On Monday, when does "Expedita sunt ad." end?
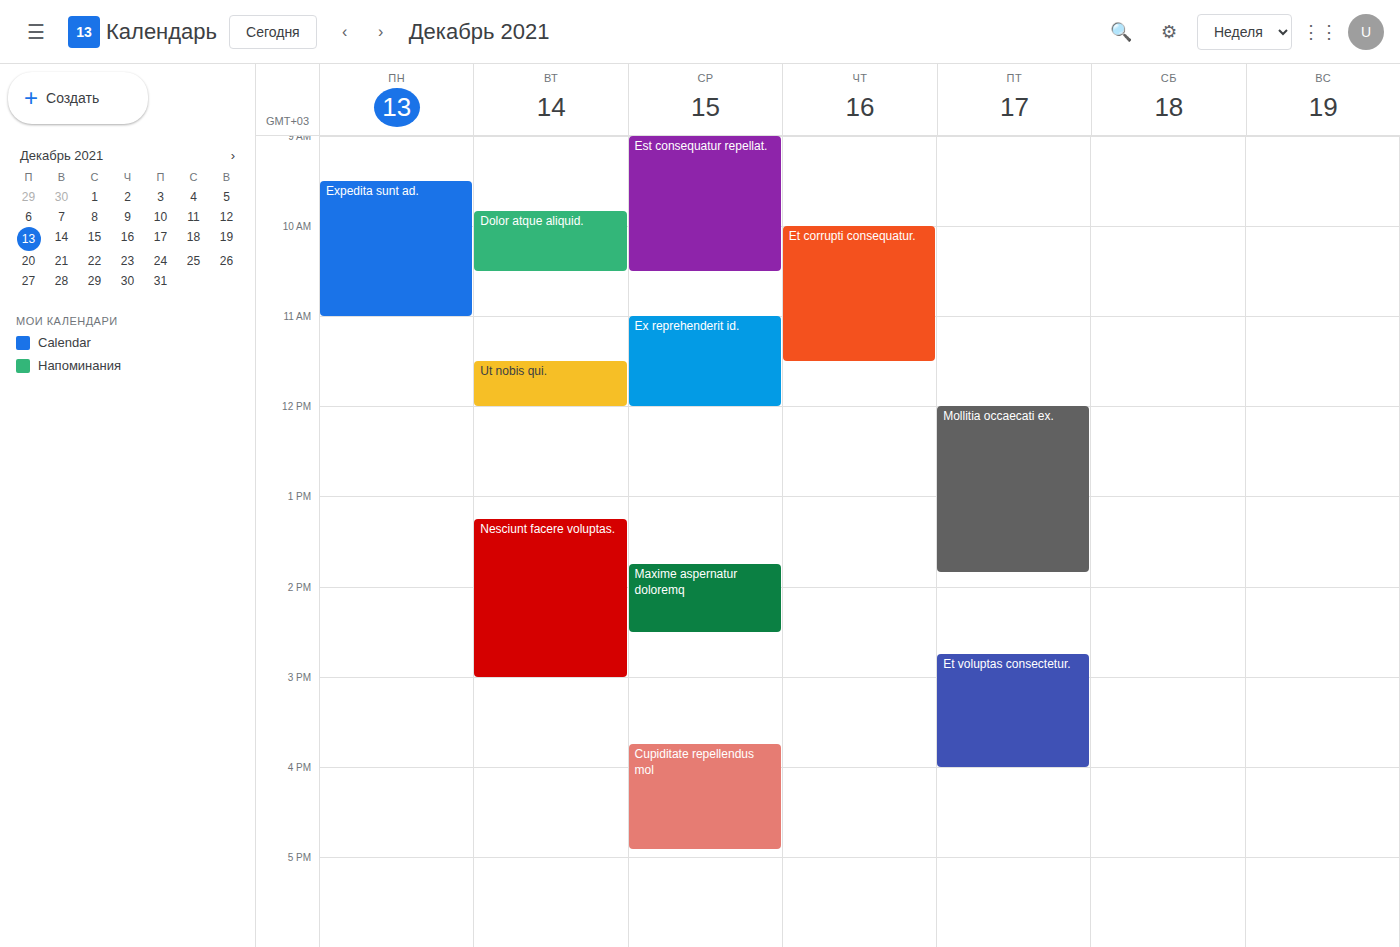
11:00 AM